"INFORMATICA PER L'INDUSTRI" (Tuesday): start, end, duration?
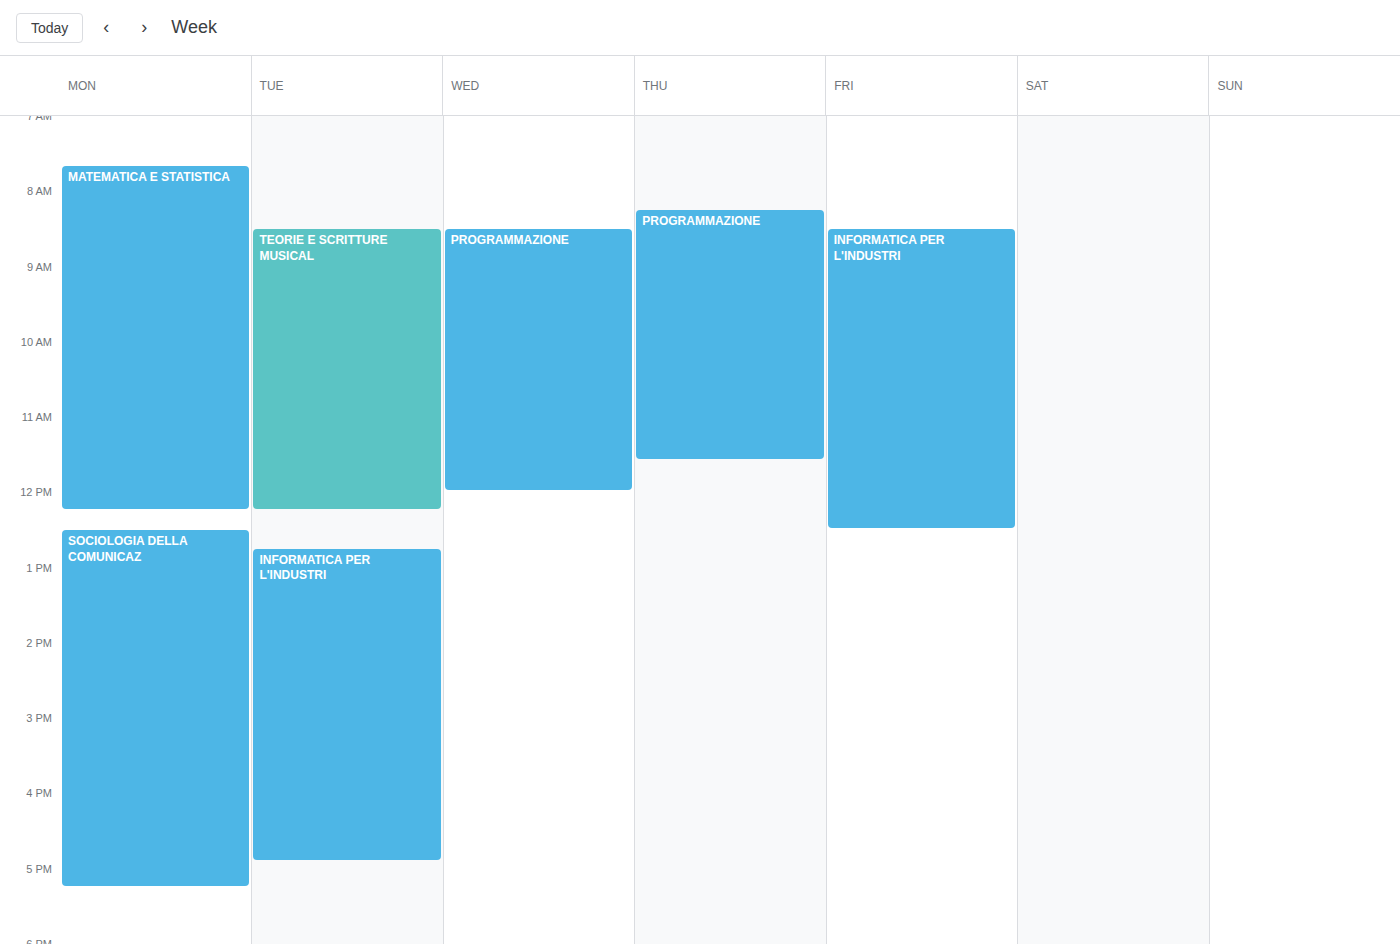
12:45 to 16:55, 4 hours 10 minutes